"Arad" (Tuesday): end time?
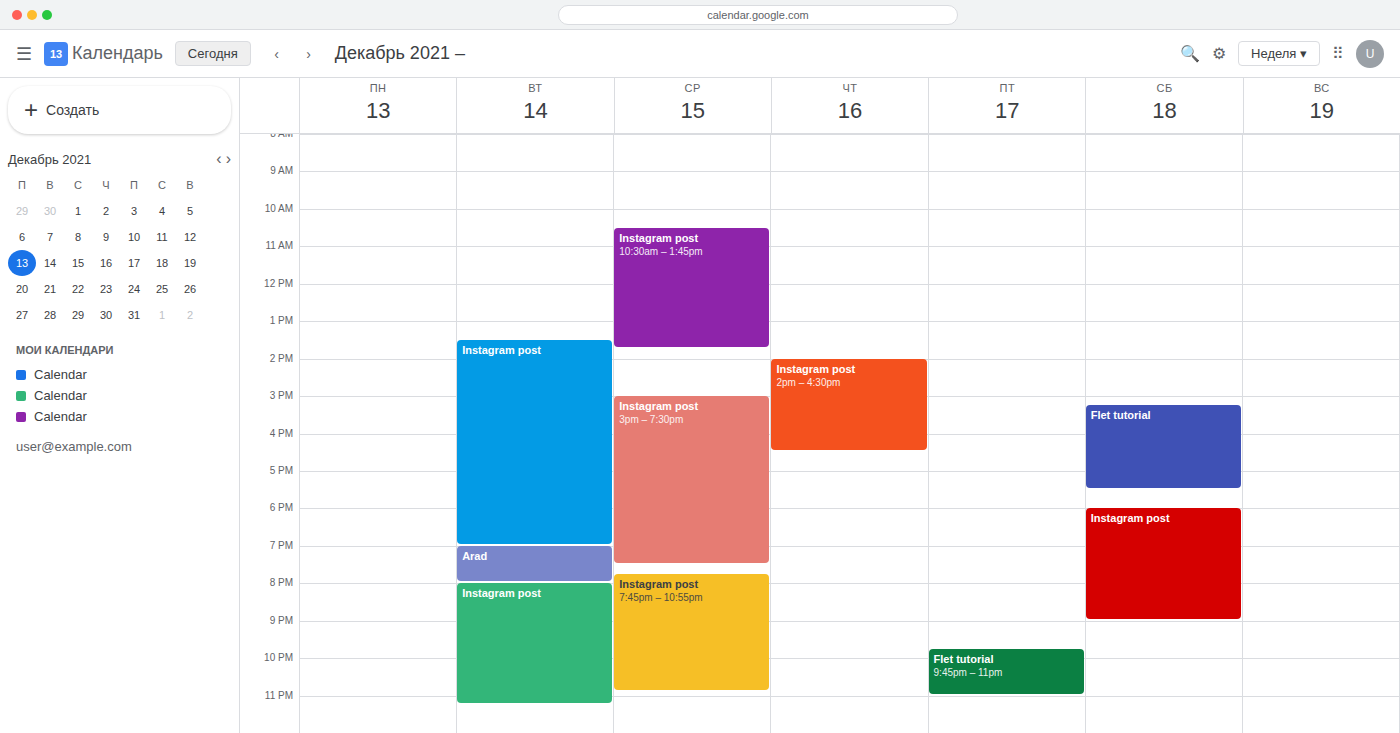
8:00 PM